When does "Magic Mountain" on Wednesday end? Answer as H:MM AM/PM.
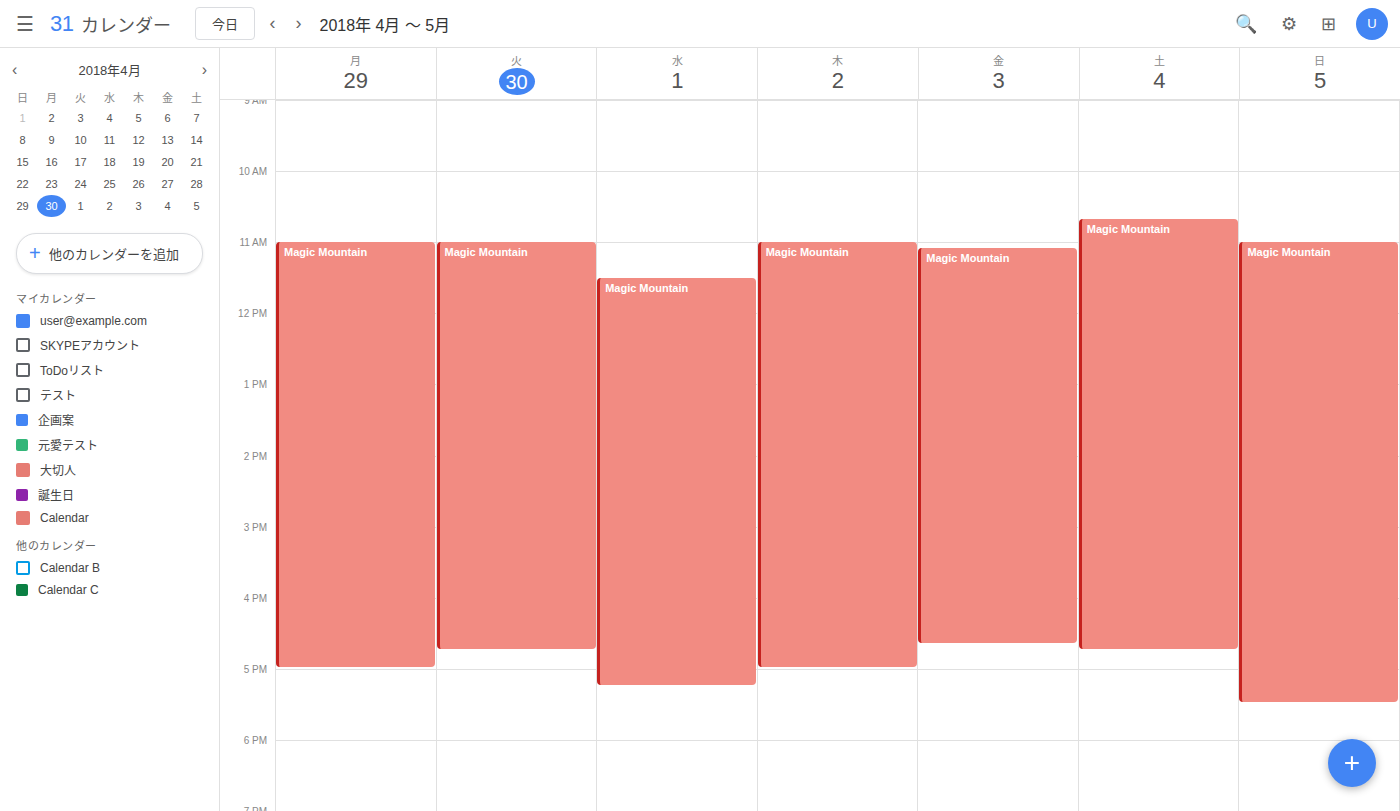
5:15 PM